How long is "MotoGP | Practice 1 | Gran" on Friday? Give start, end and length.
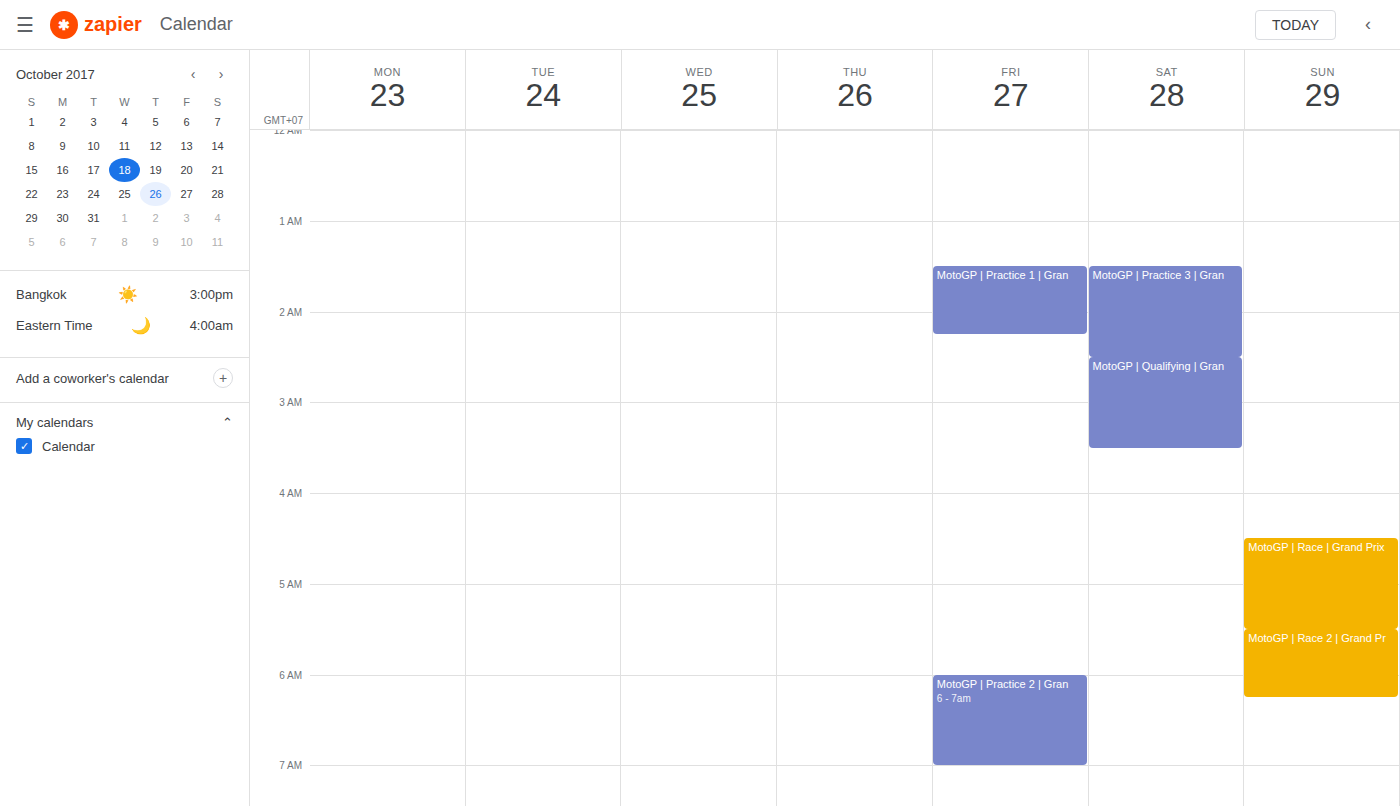
1:30 AM to 2:15 AM, 45 minutes